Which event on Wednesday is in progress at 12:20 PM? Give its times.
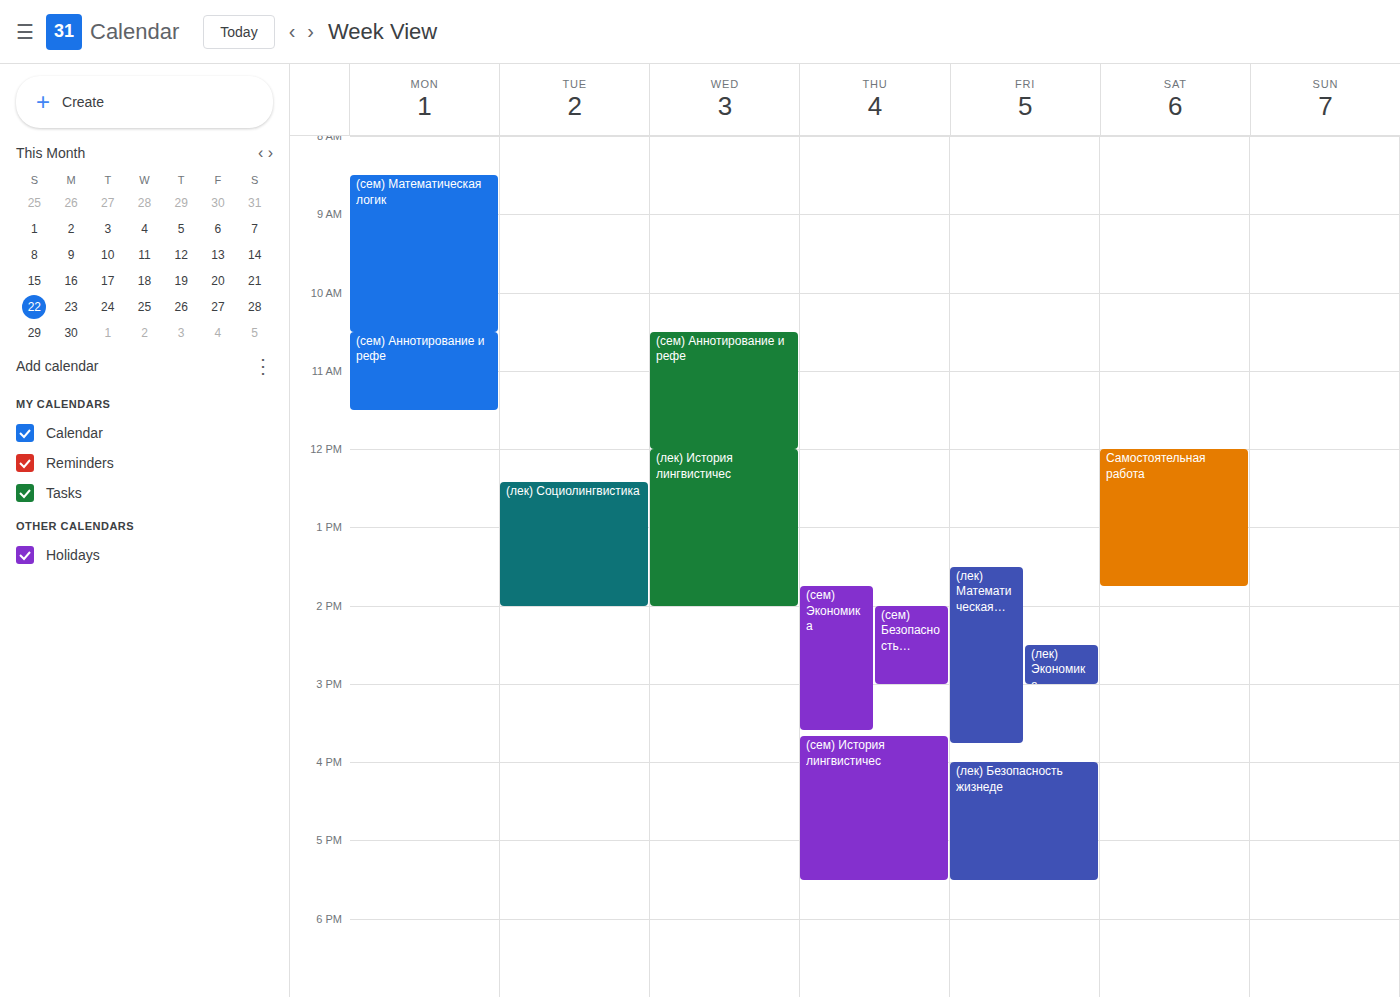
"(лек) История лингвистичес", 12:00 PM to 2:00 PM